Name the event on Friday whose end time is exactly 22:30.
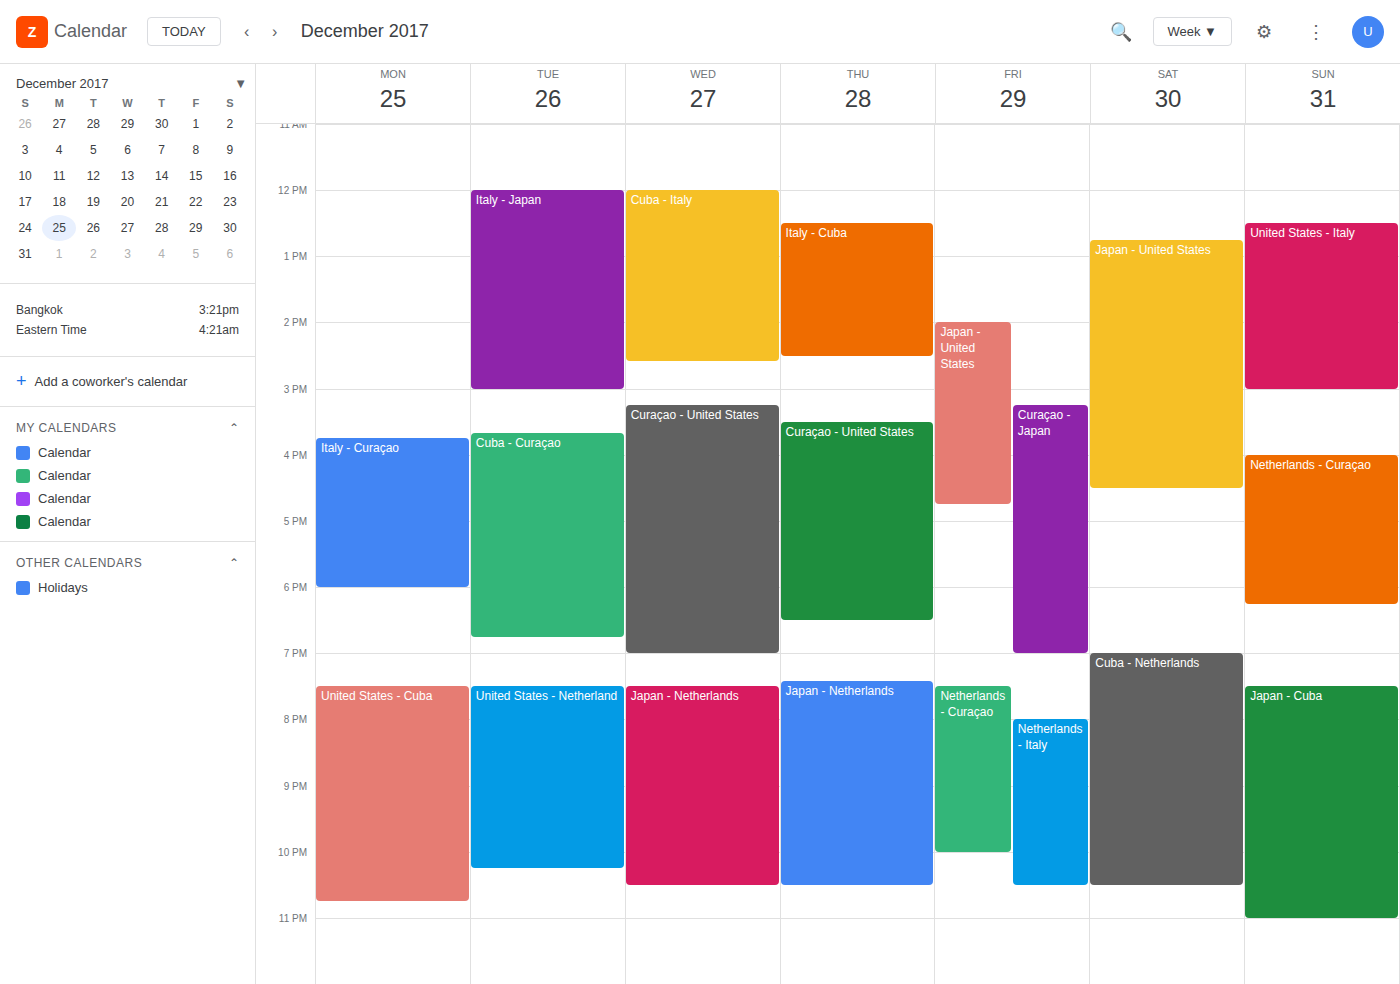
"Netherlands - Italy"